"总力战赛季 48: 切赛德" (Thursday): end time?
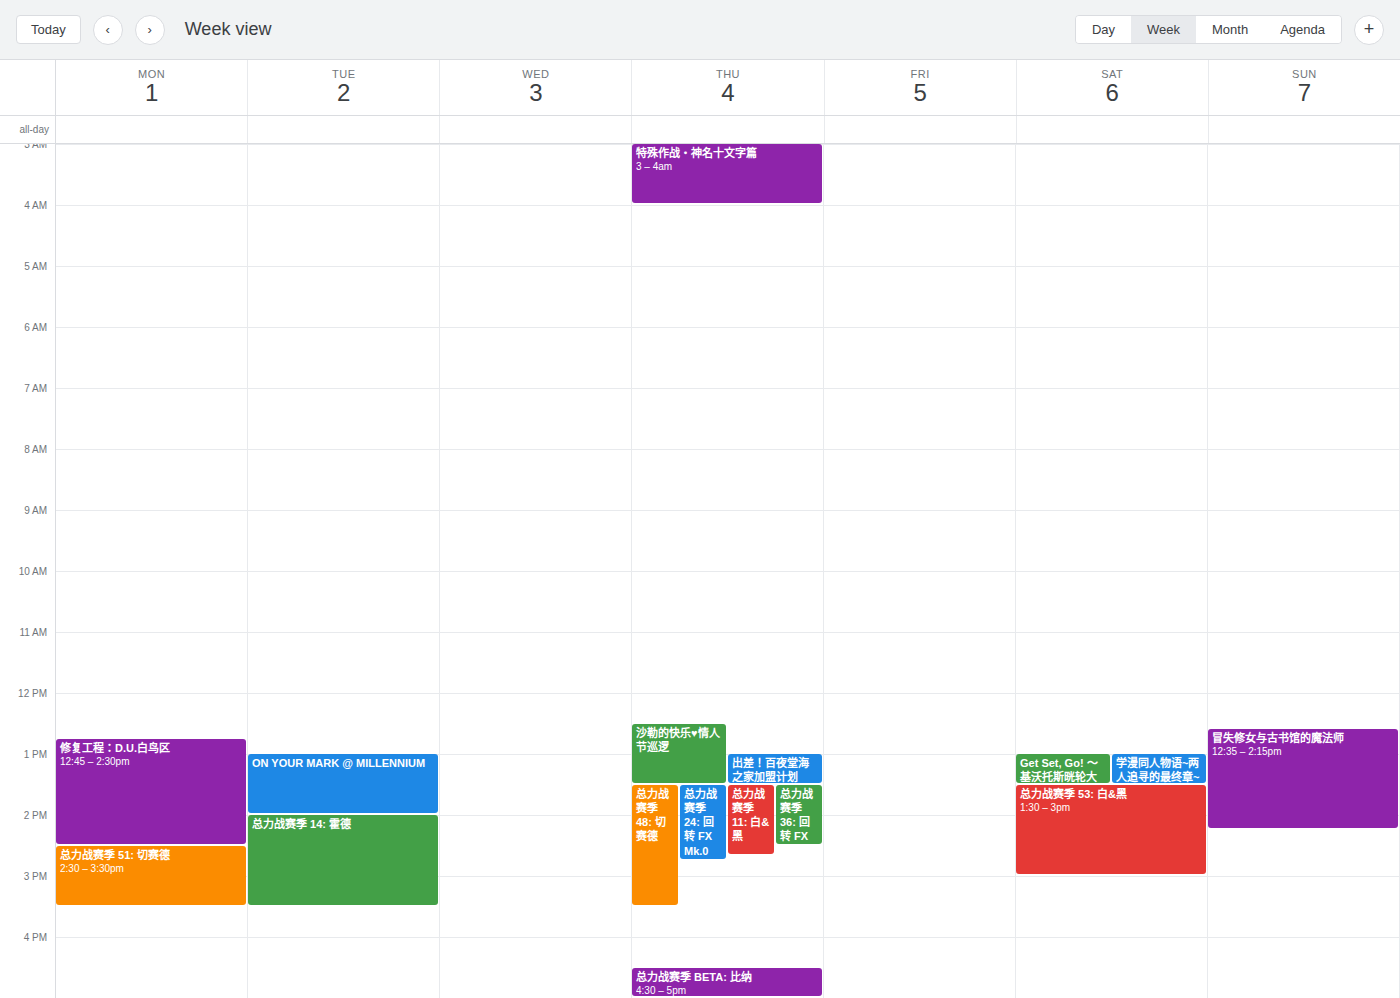
15:30